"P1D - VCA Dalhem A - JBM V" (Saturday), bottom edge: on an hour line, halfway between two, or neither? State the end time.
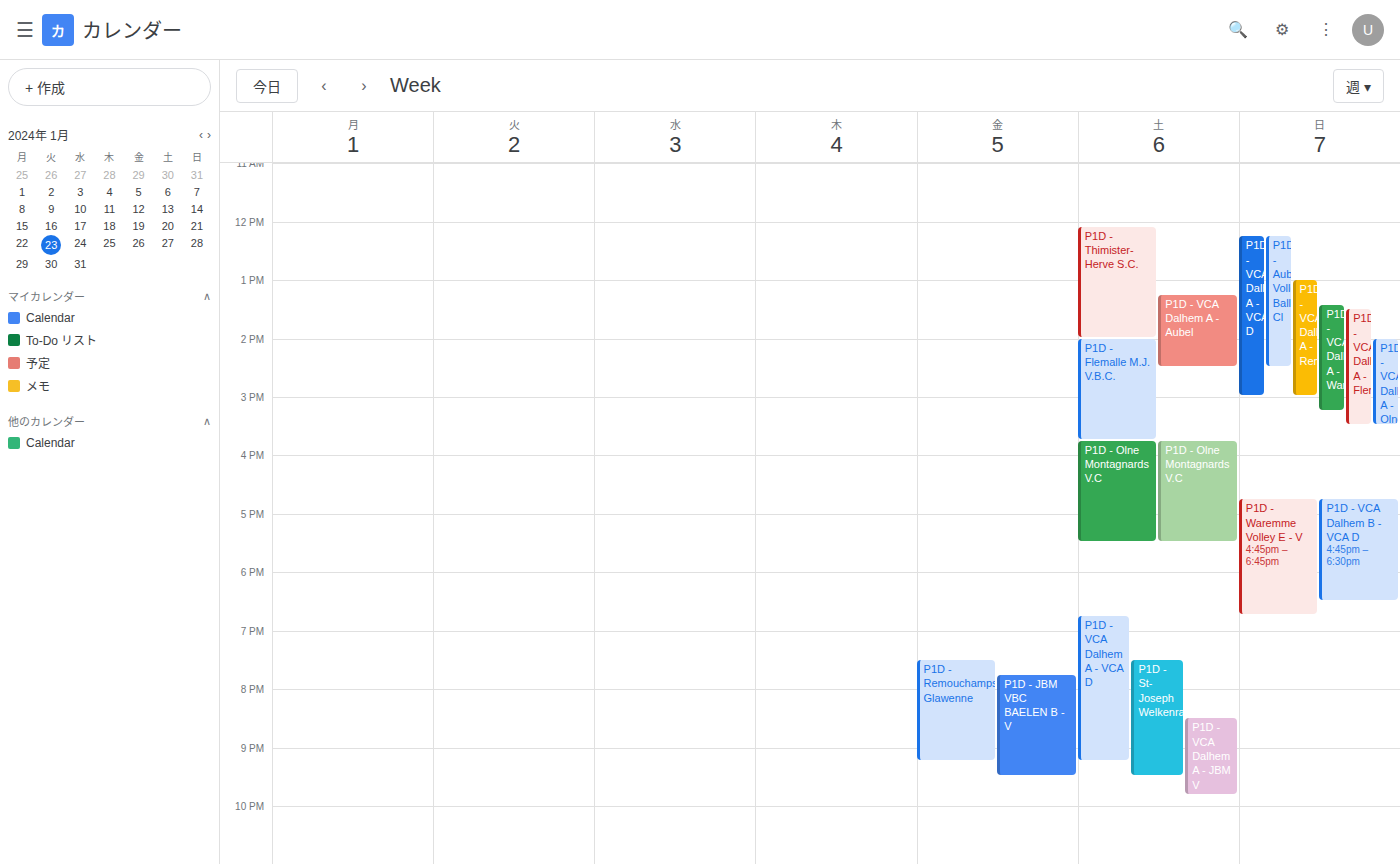
9:50 PM -- neither: 50 minutes below the 9 PM line and 10 minutes above the 10 PM line.